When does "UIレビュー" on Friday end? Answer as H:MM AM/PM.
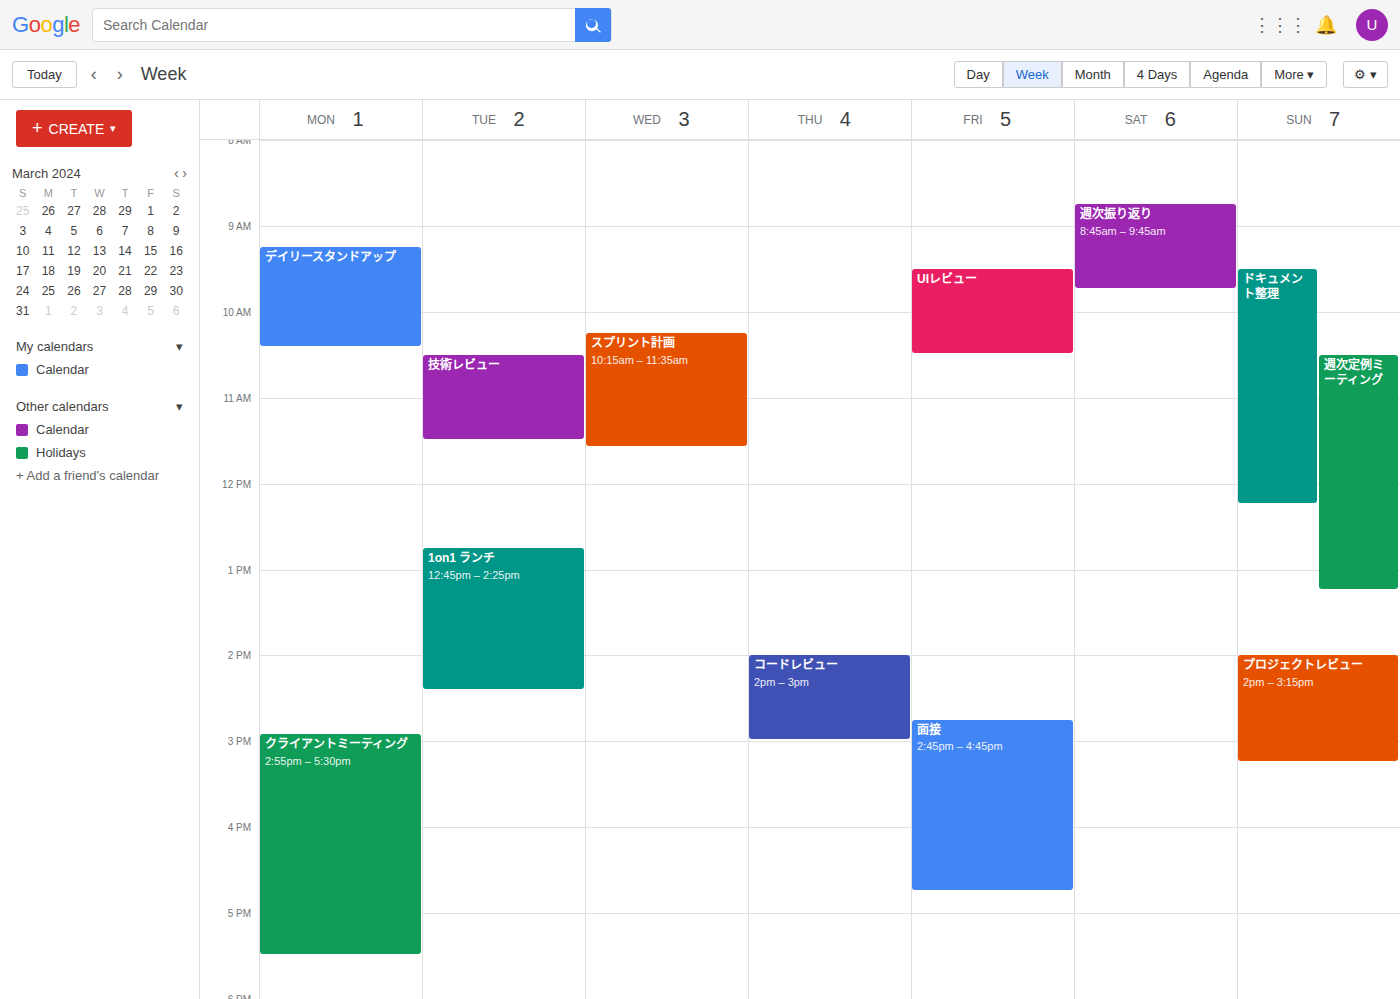
10:30 AM